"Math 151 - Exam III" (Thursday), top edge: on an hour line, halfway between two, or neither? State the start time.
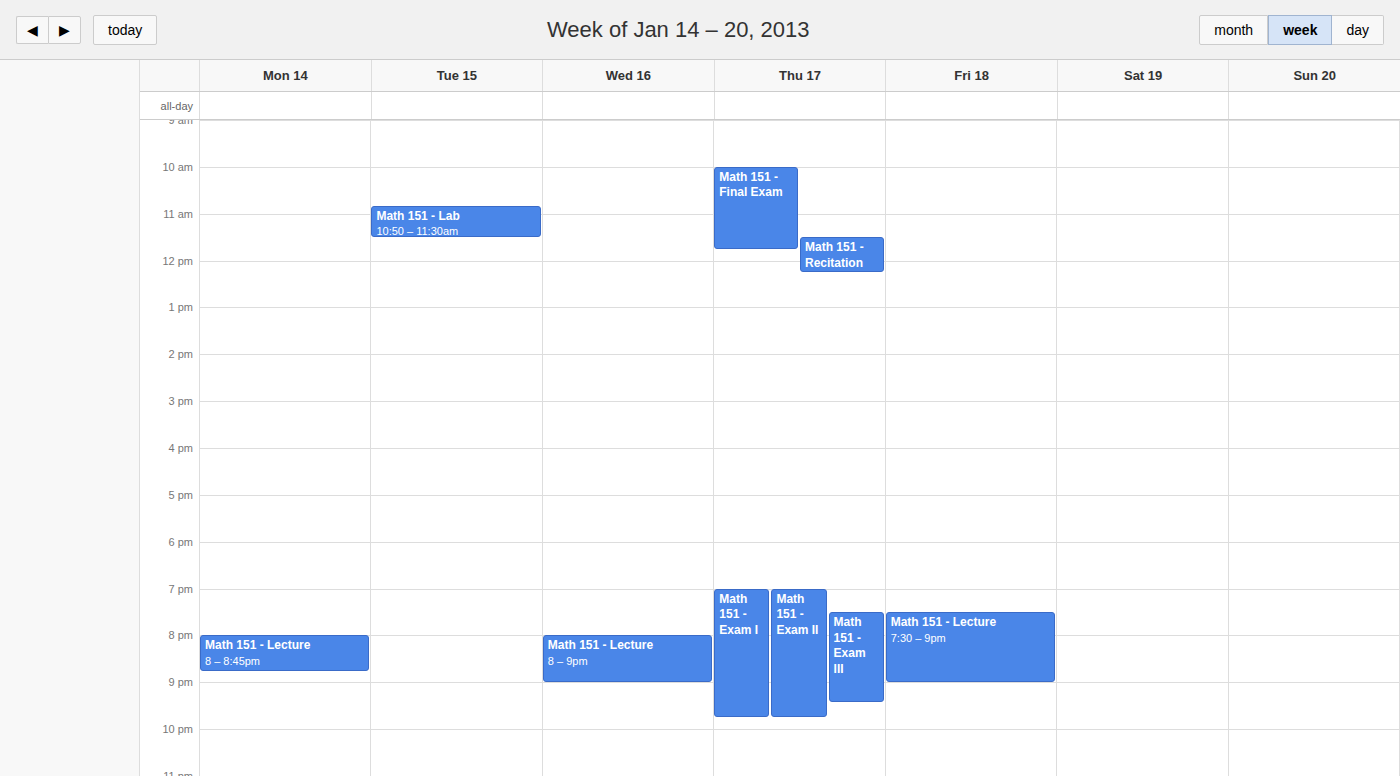
7:30 PM -- halfway between the 7 PM and 8 PM lines.